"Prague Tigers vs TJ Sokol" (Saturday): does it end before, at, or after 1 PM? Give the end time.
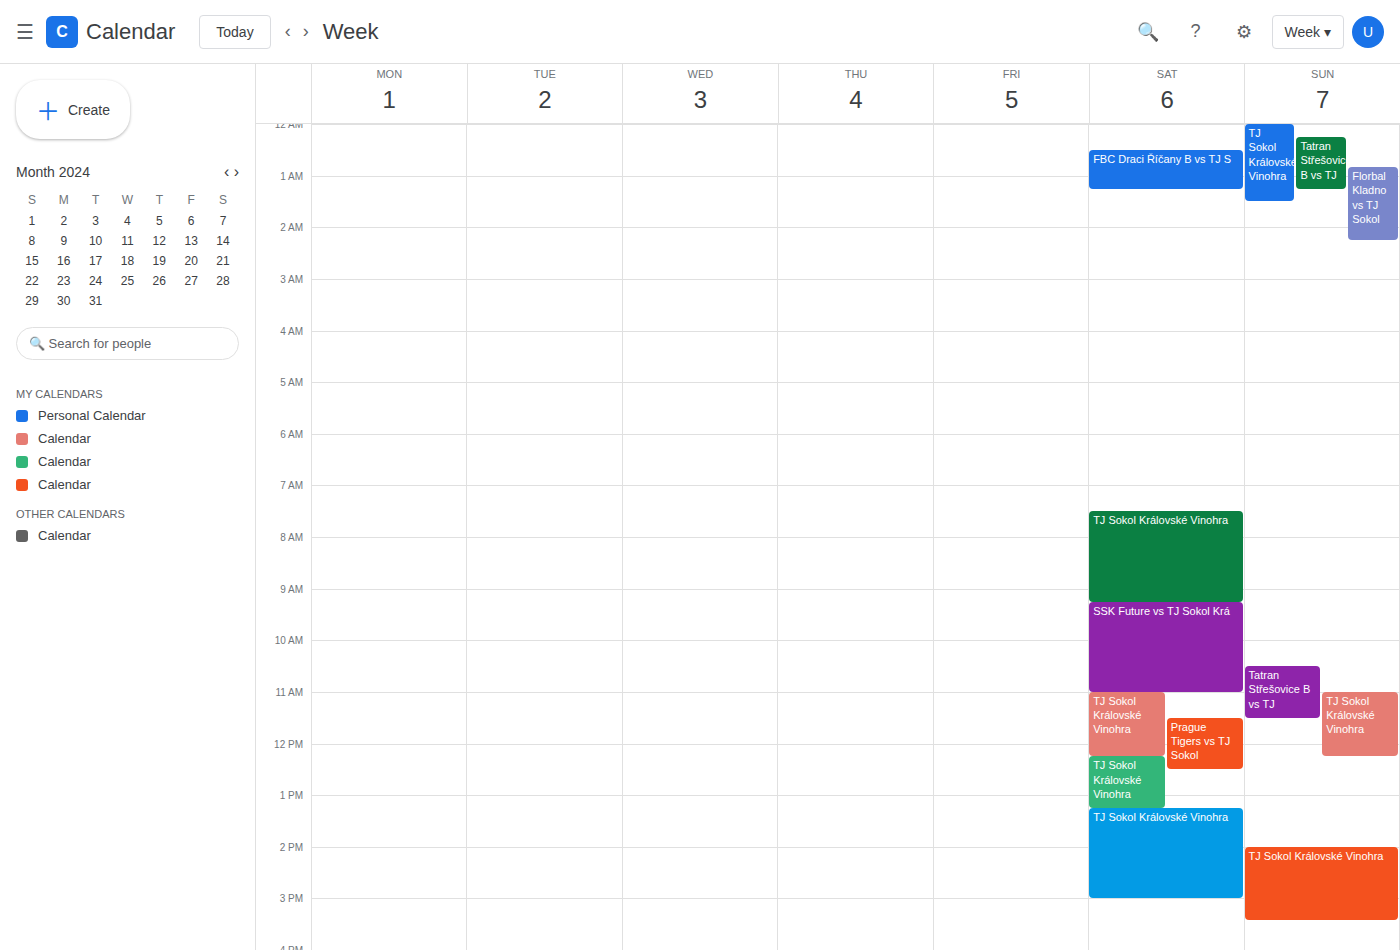
12:30 PM -- before 1 PM, 30 minutes above the 1 PM line.